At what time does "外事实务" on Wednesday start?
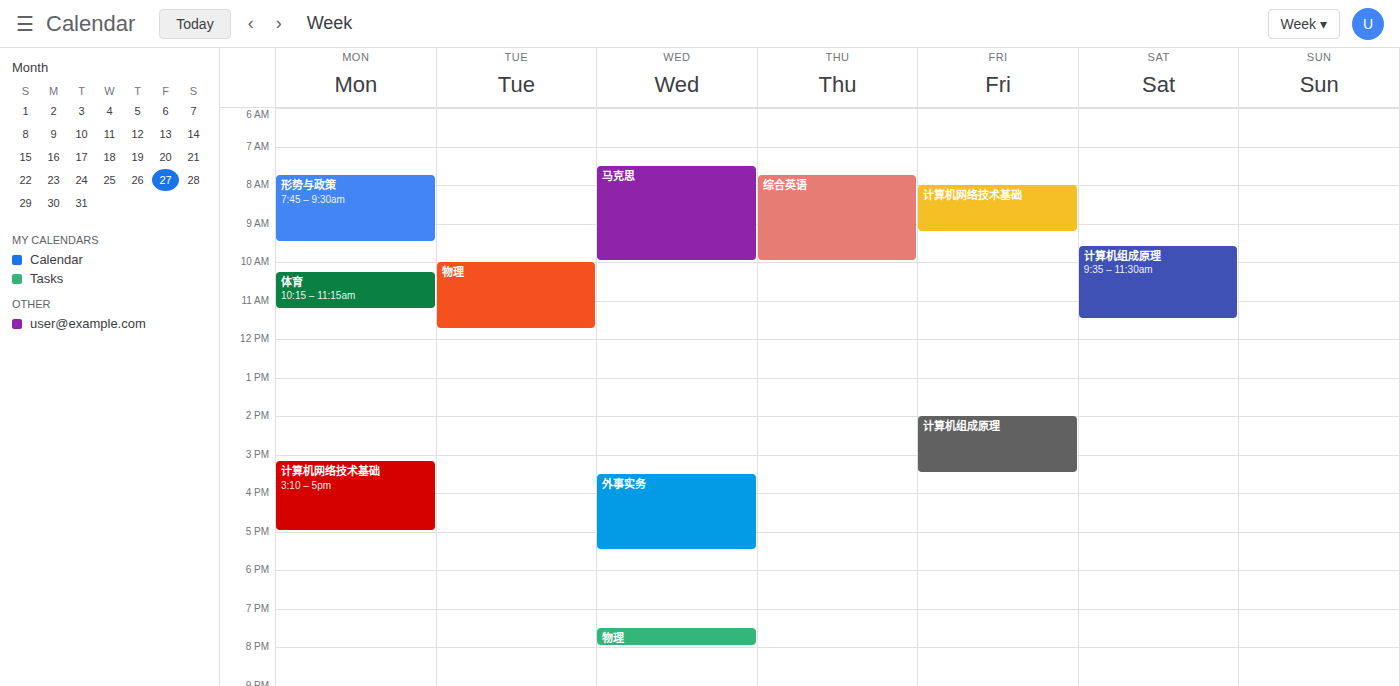
3:30 PM